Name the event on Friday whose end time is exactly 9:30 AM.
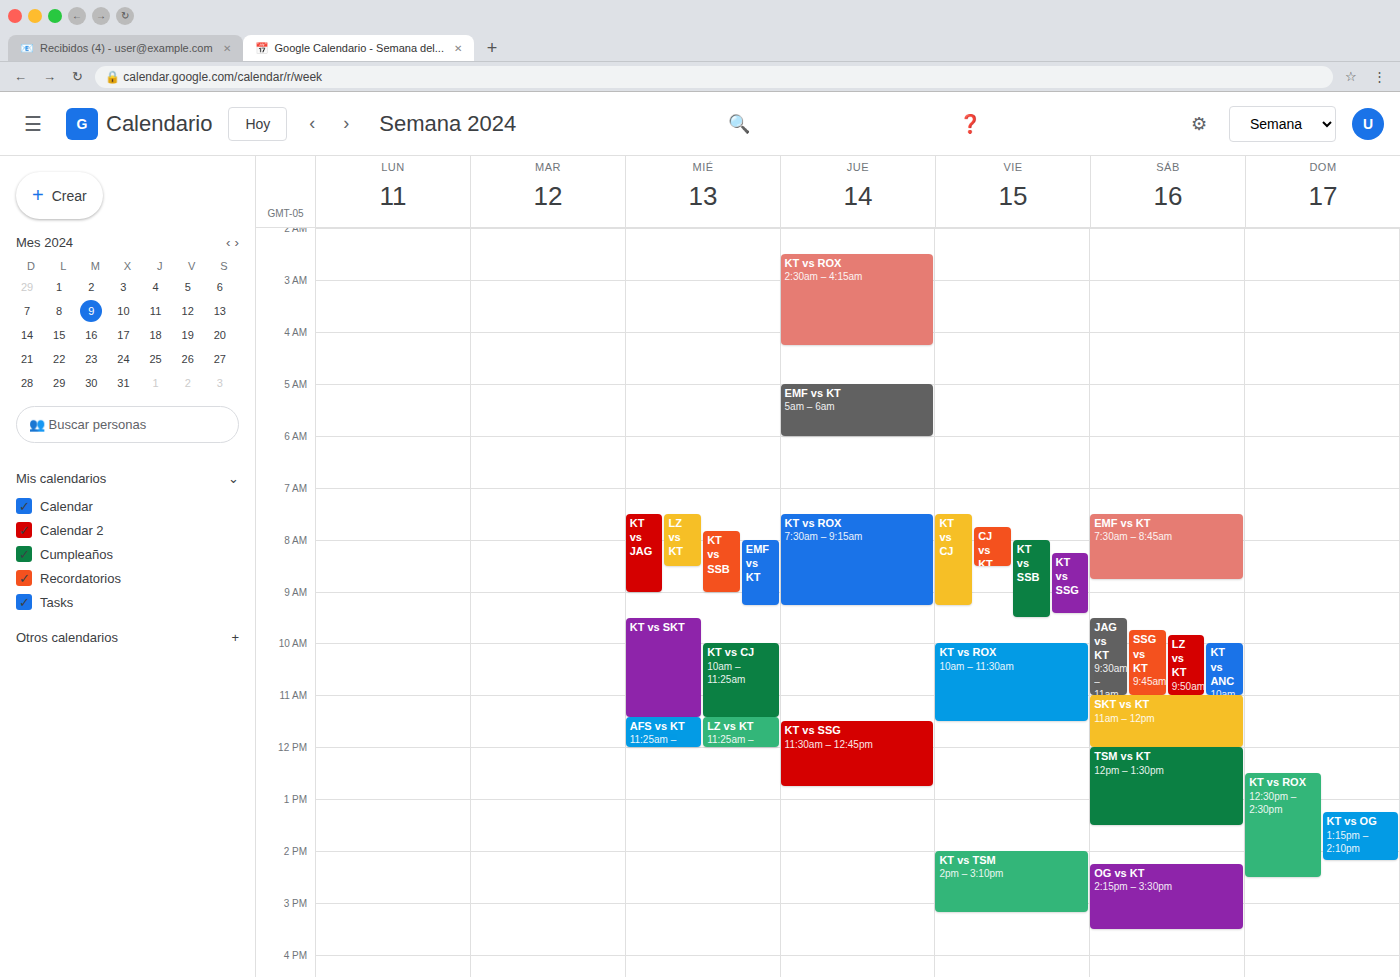
"KT vs SSB"